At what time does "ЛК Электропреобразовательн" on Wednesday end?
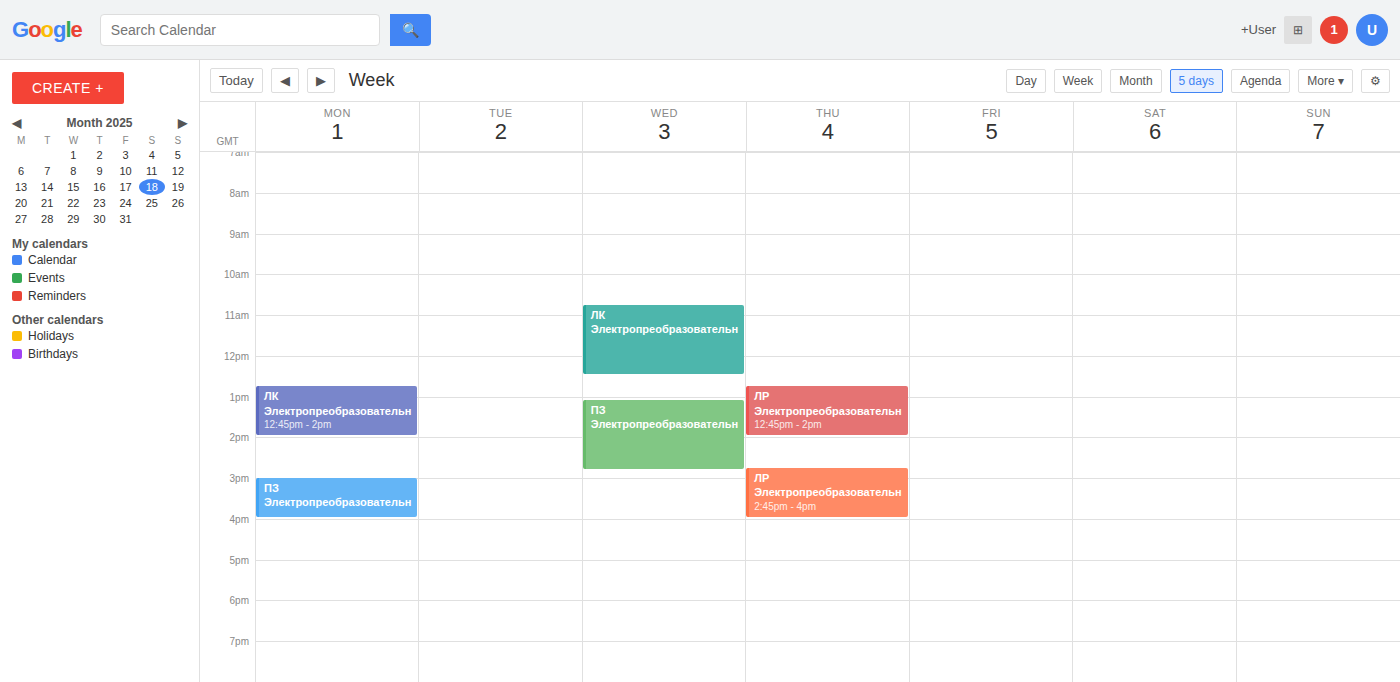
12:30 PM